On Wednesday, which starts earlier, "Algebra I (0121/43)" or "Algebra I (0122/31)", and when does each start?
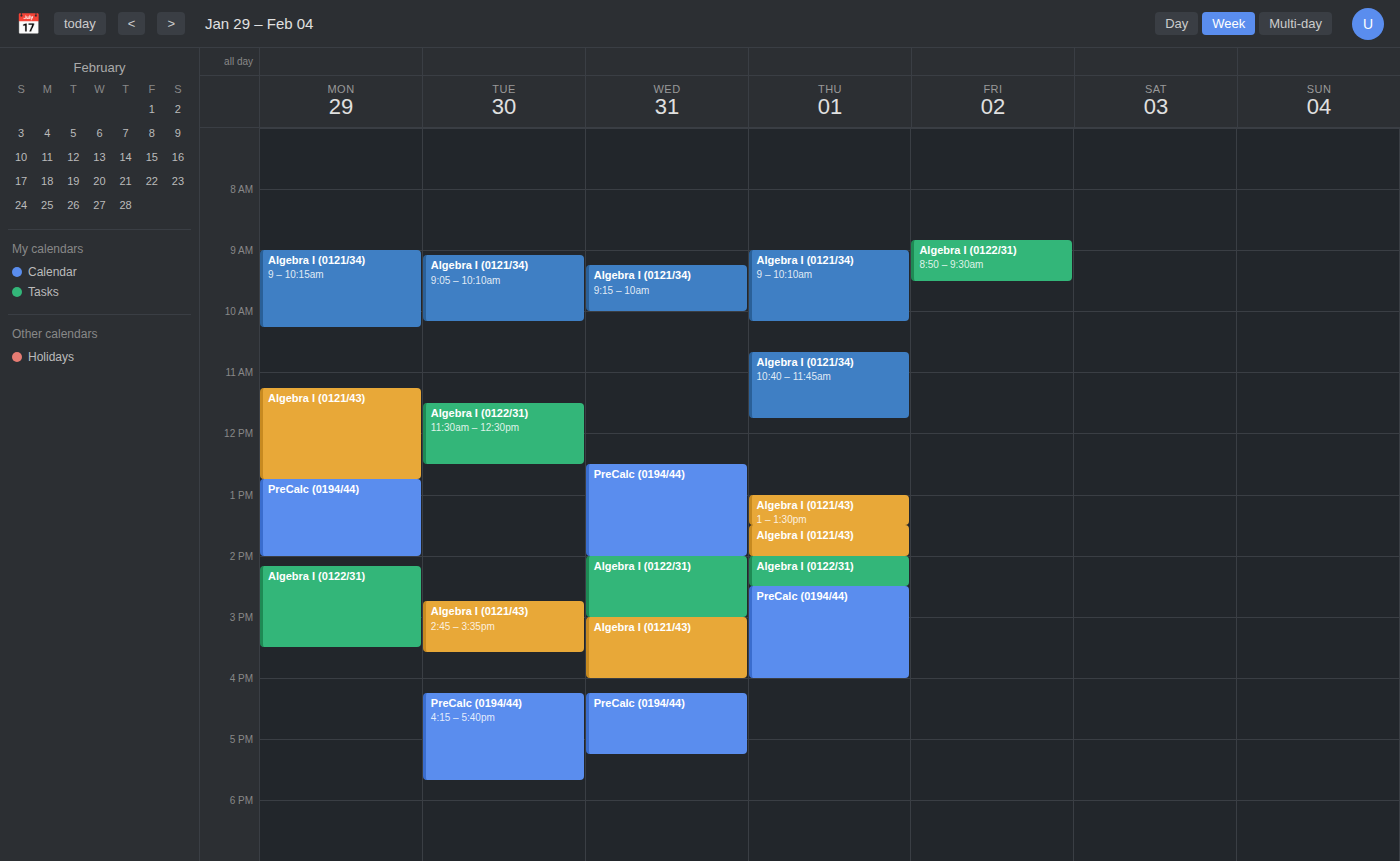
"Algebra I (0122/31)" 2:00 PM; "Algebra I (0121/43)" 3:00 PM.